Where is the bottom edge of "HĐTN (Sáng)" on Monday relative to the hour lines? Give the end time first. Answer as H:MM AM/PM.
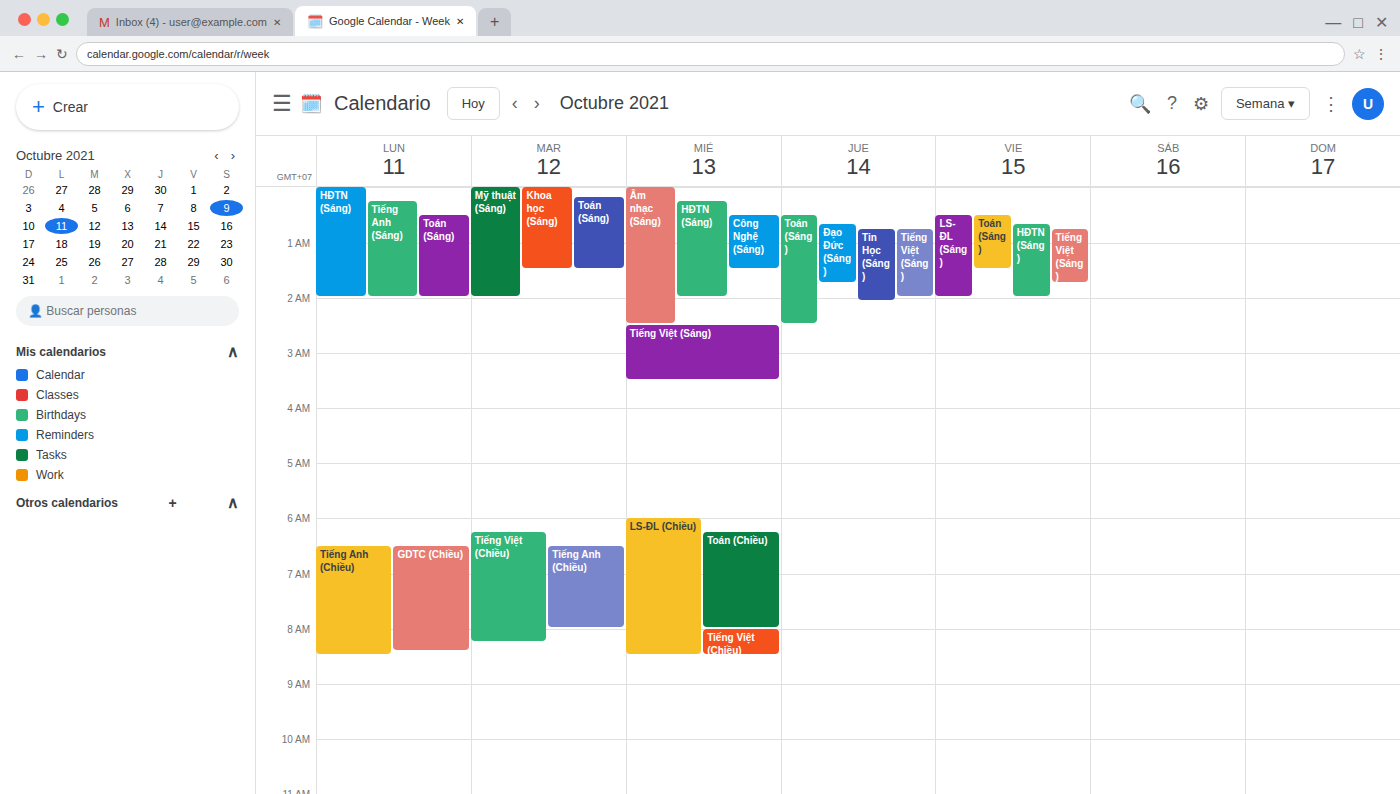
2:00 AM -- exactly on the 2 AM line.